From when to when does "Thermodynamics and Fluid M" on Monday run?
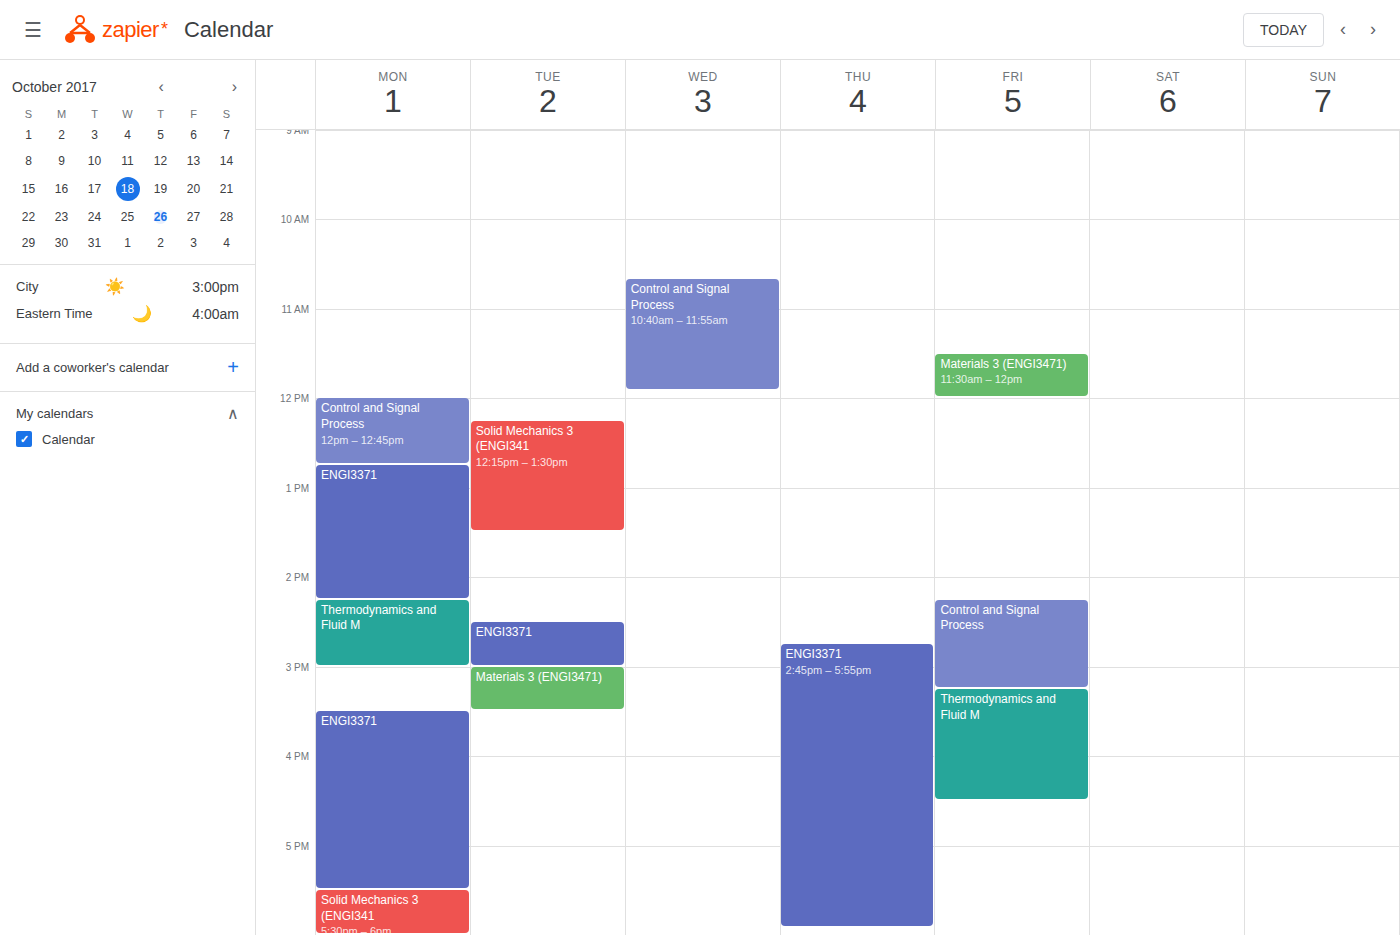
2:15 PM to 3:00 PM